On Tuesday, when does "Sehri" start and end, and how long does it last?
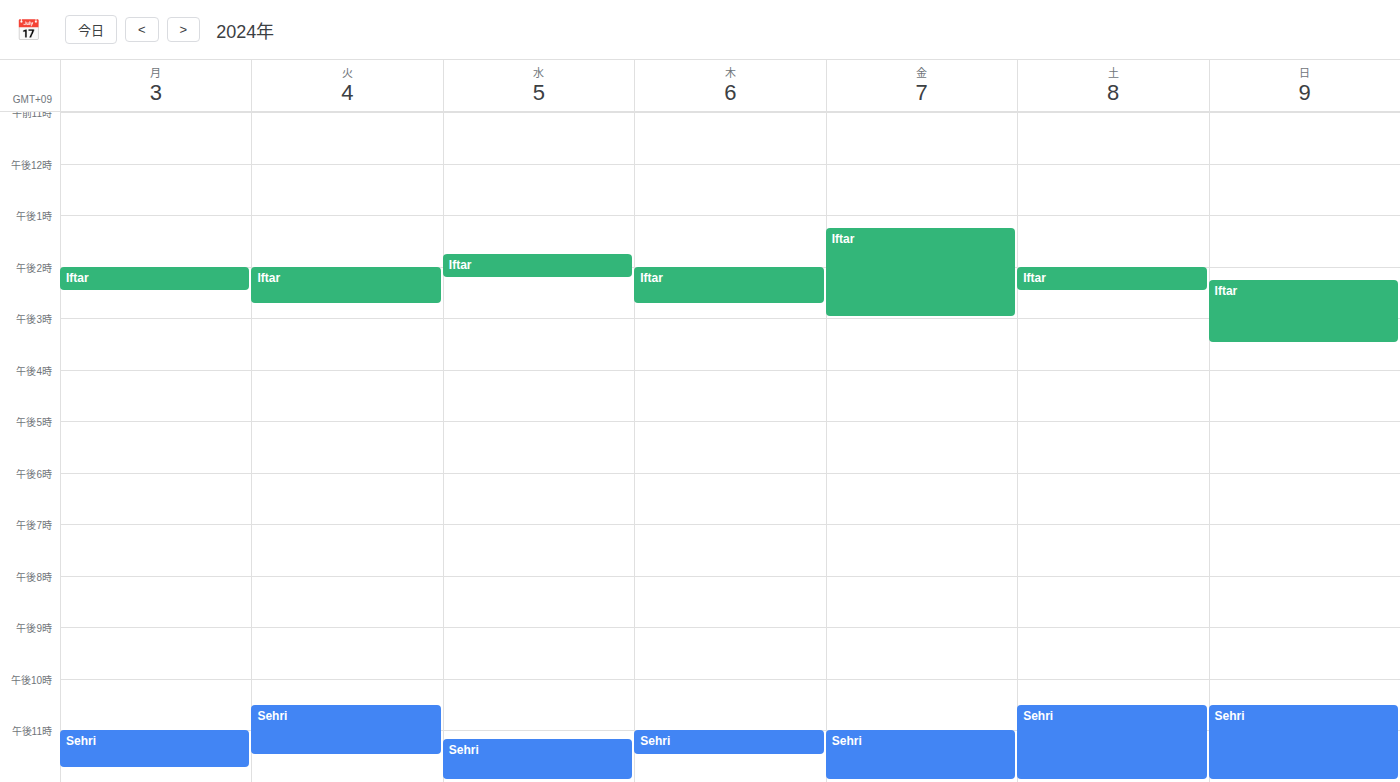
10:30 PM to 11:30 PM, 1 hour